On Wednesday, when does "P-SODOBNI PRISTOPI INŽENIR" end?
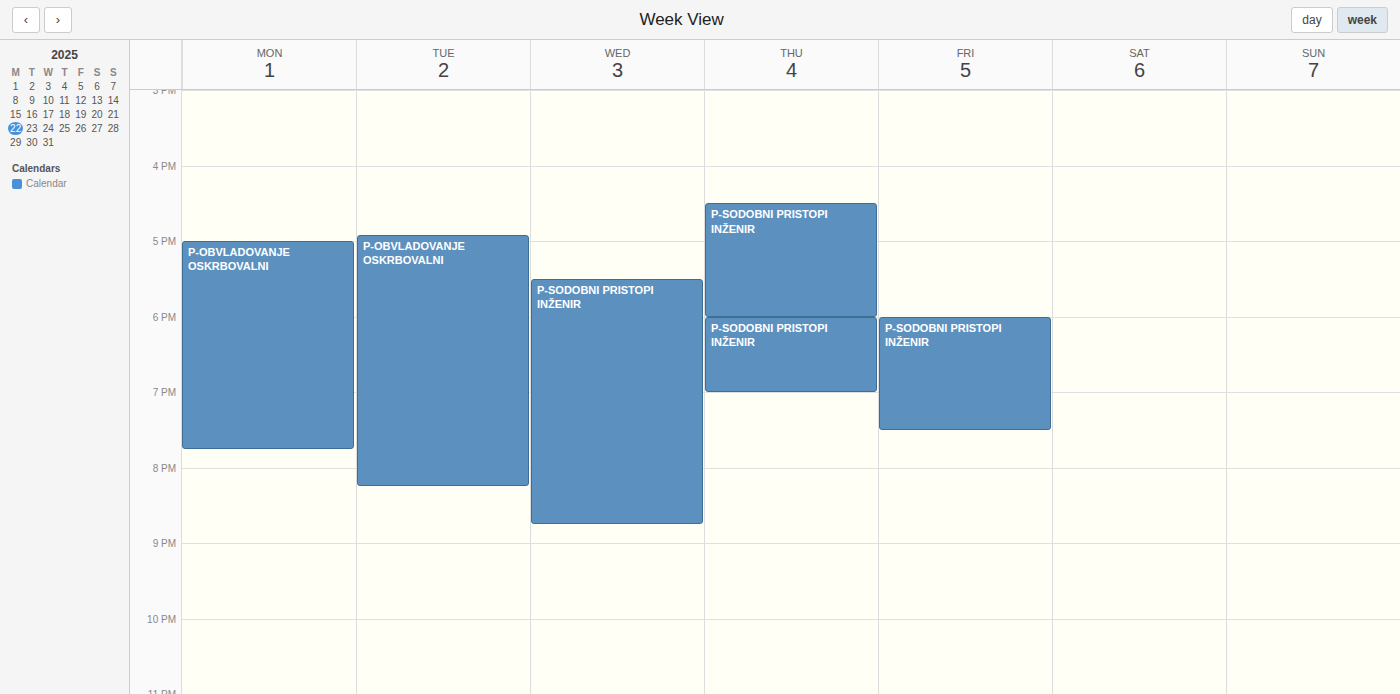
20:45